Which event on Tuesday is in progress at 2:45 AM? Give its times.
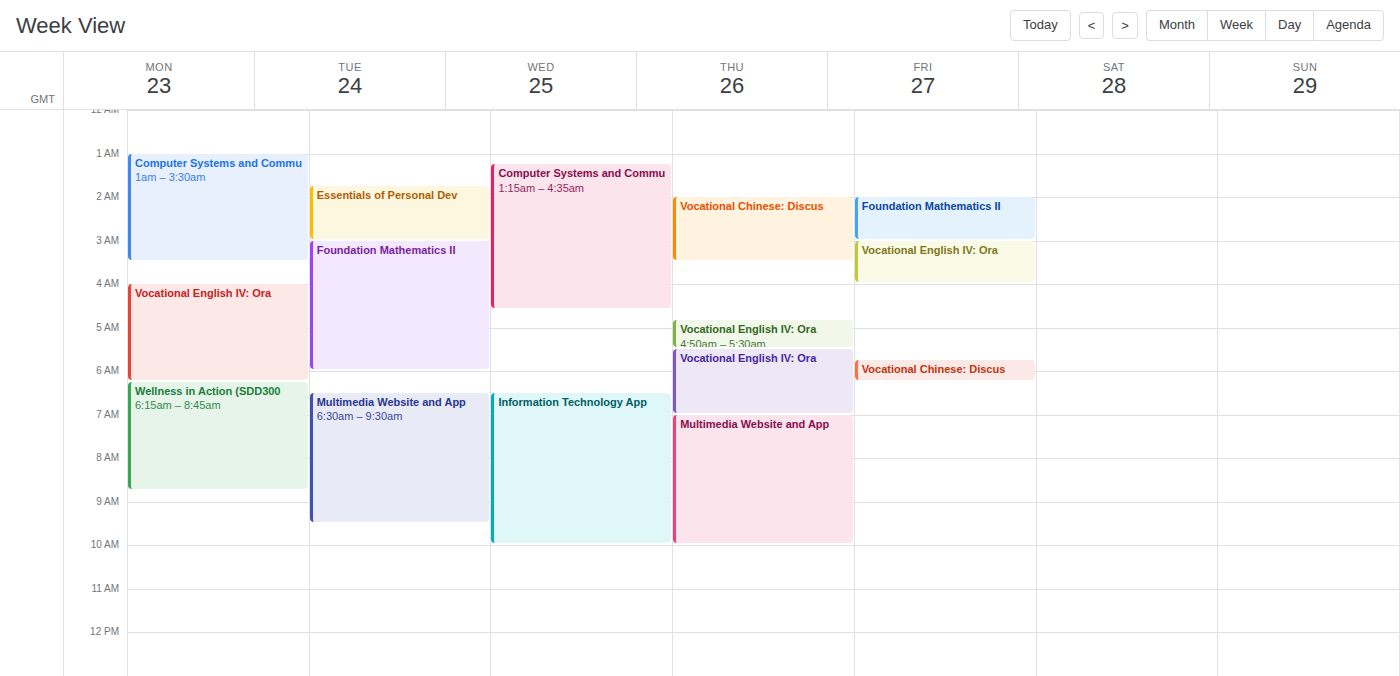
"Essentials of Personal Dev", 1:45 AM to 3:00 AM